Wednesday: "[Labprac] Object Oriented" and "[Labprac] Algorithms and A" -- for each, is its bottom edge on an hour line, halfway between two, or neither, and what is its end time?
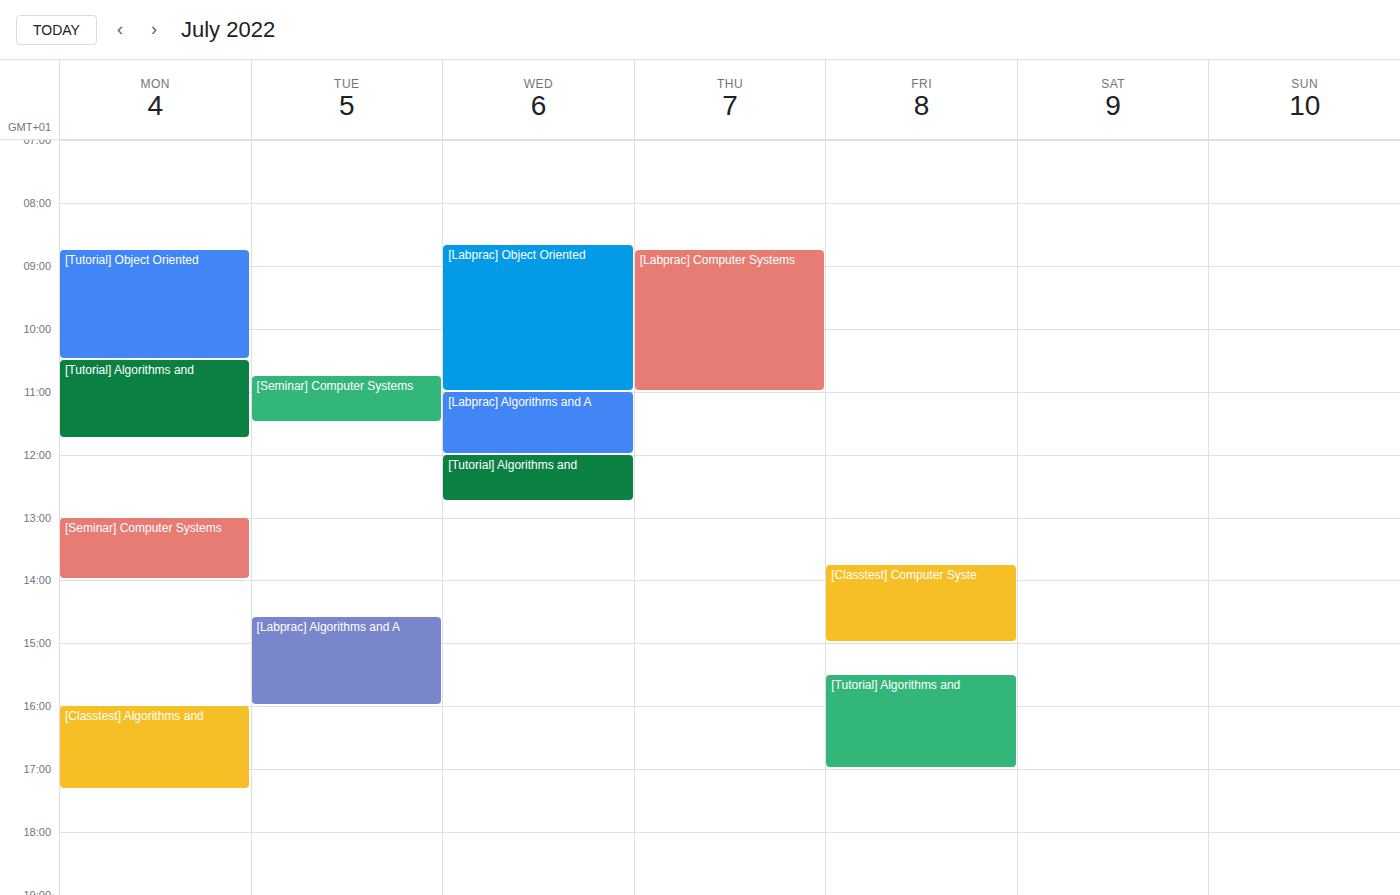
"[Labprac] Object Oriented": 11:00 AM, exactly on the 11 AM line. "[Labprac] Algorithms and A": 12:00 PM, exactly on the 12 PM line.